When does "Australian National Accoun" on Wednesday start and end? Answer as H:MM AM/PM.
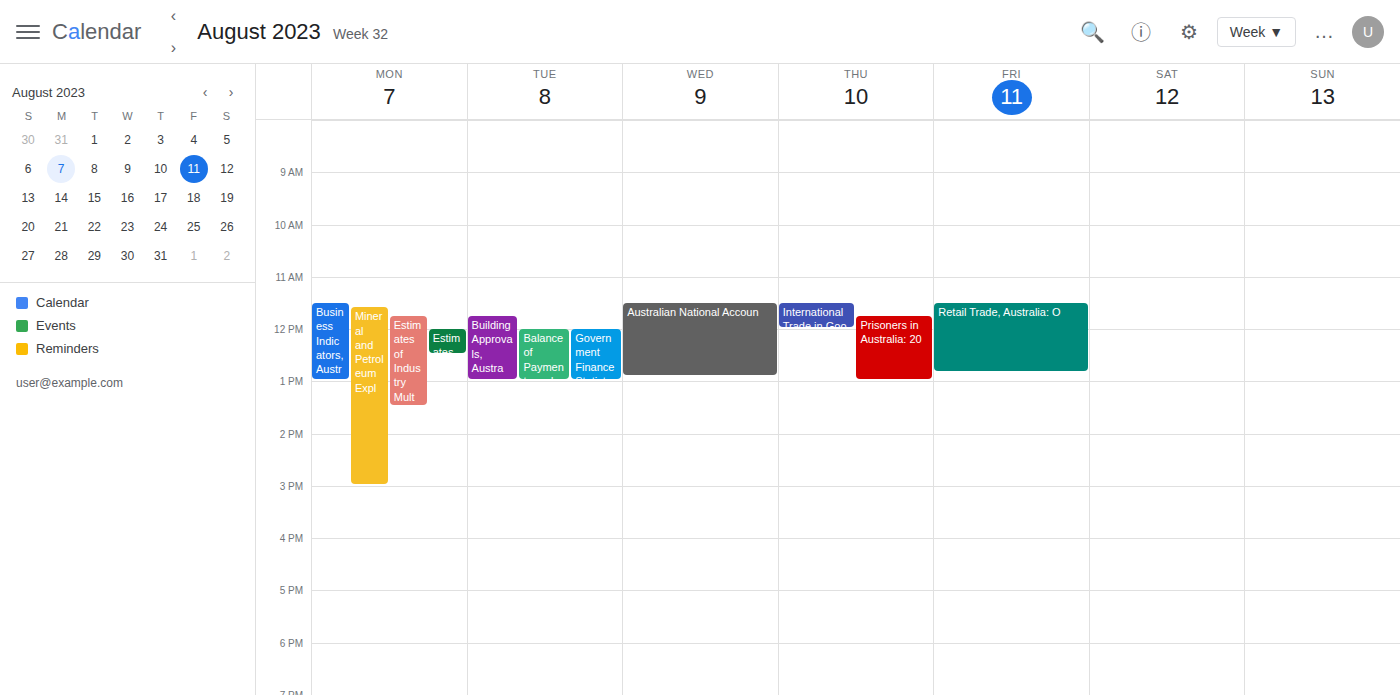
11:30 AM to 12:55 PM